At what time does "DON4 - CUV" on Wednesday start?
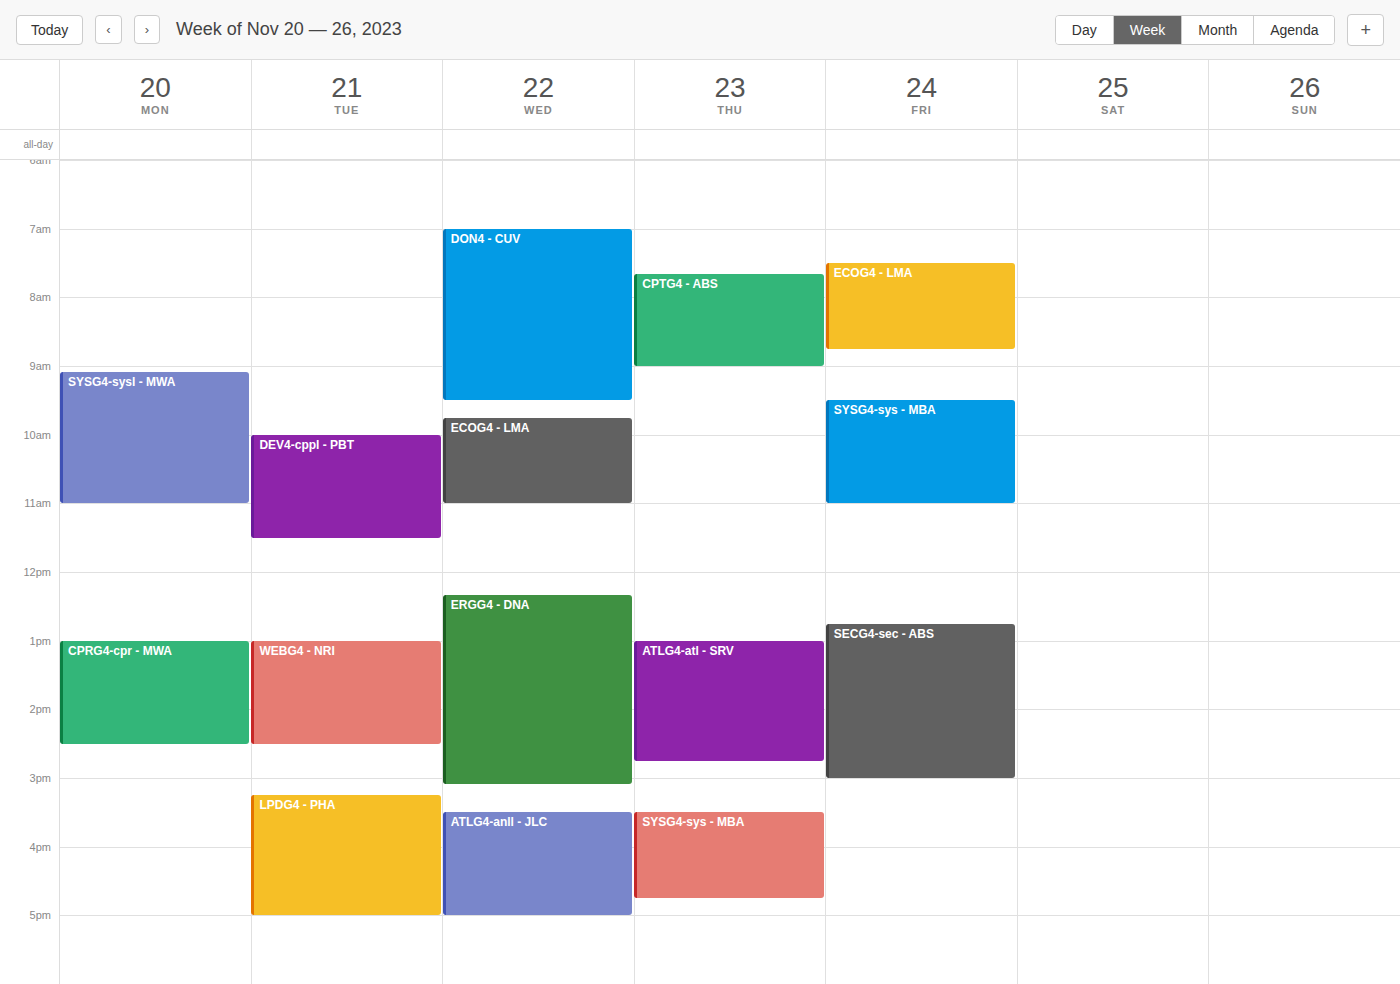
7:00 AM